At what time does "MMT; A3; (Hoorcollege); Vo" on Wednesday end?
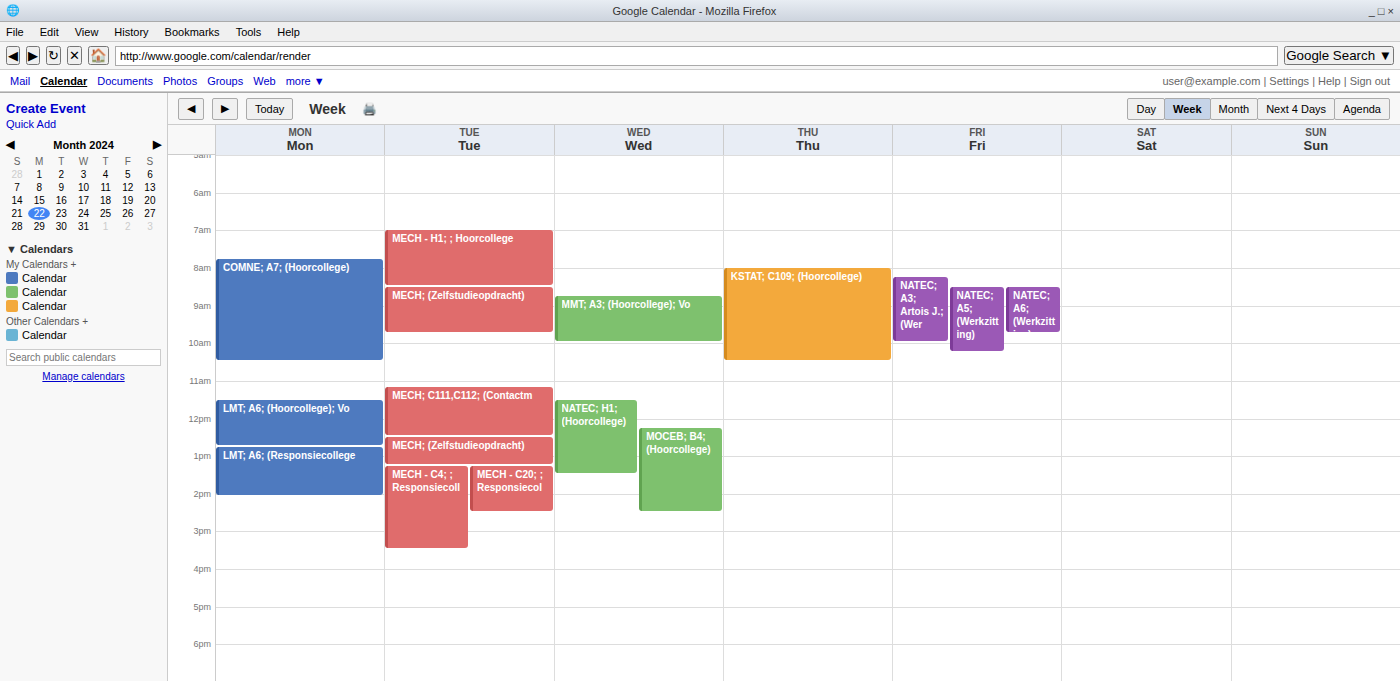
10:00 AM